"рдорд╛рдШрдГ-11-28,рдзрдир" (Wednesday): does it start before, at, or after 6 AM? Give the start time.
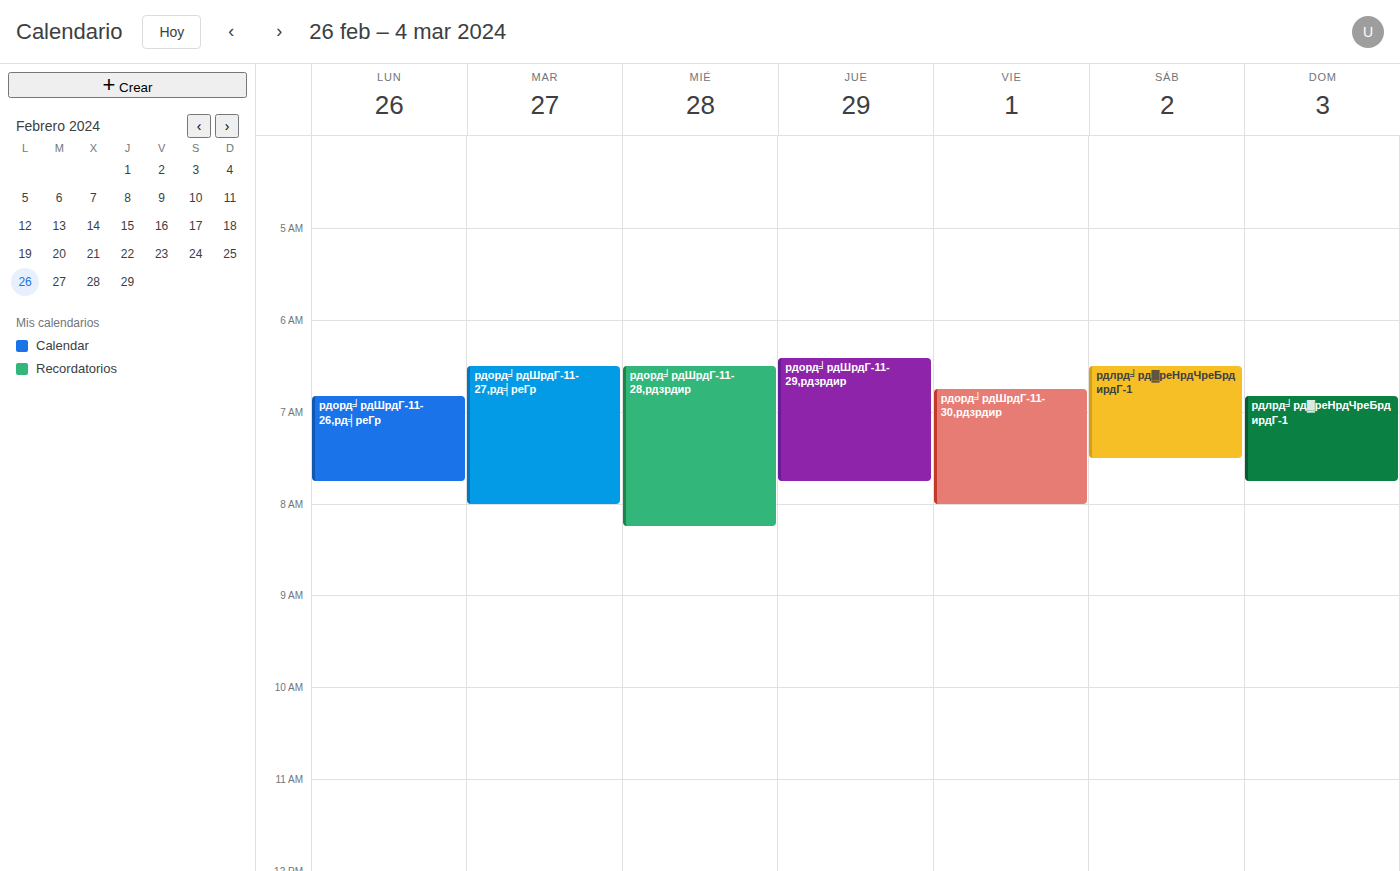
6:30 AM -- after 6 AM, 30 minutes below the 6 AM line.